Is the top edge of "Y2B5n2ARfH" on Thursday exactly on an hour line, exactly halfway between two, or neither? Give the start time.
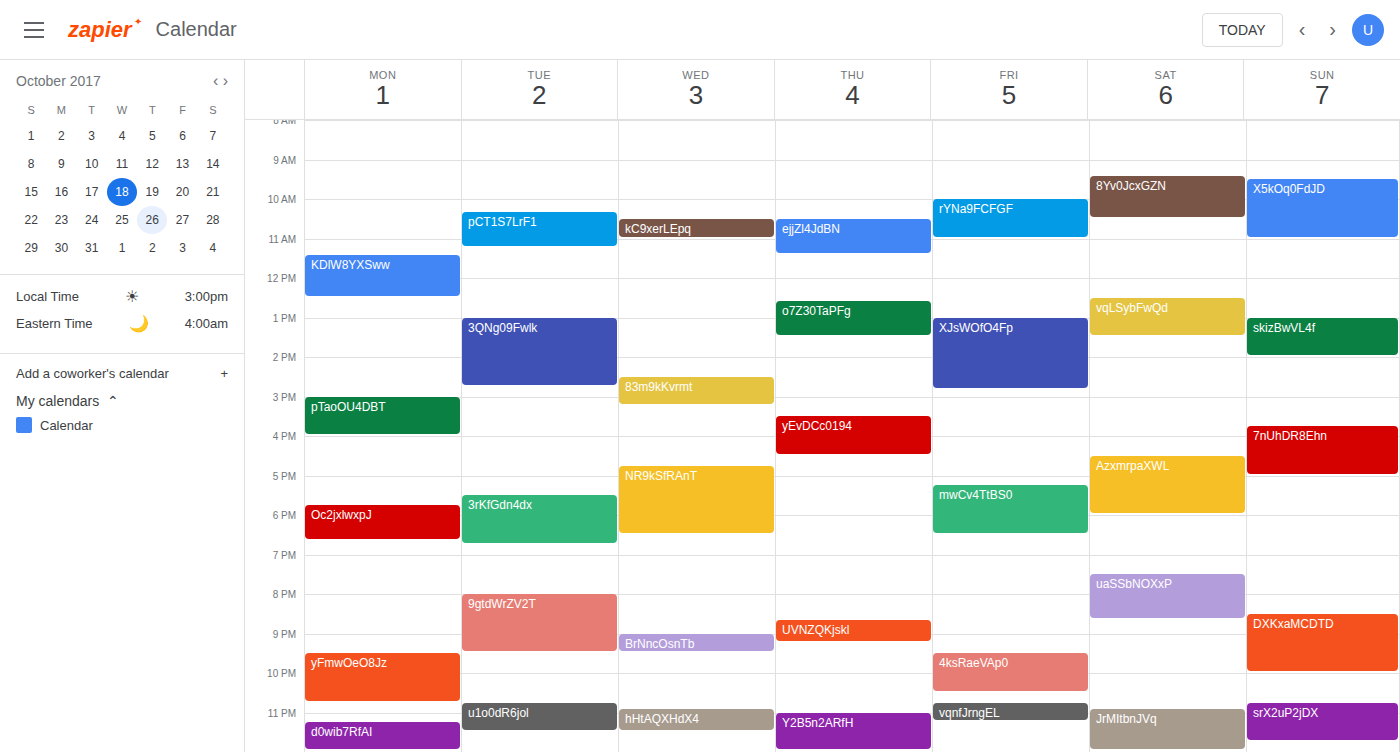
11:00 PM -- exactly on the 11 PM line.